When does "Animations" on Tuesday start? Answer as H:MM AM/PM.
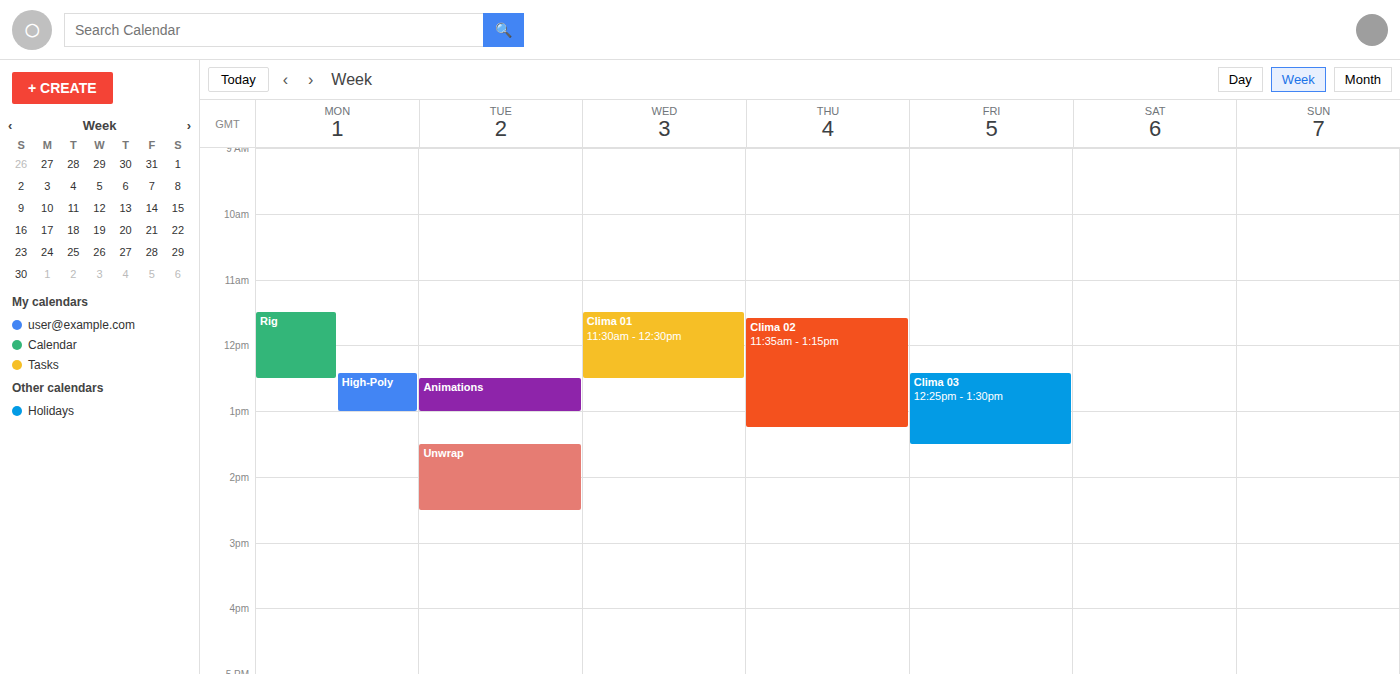
12:30 PM